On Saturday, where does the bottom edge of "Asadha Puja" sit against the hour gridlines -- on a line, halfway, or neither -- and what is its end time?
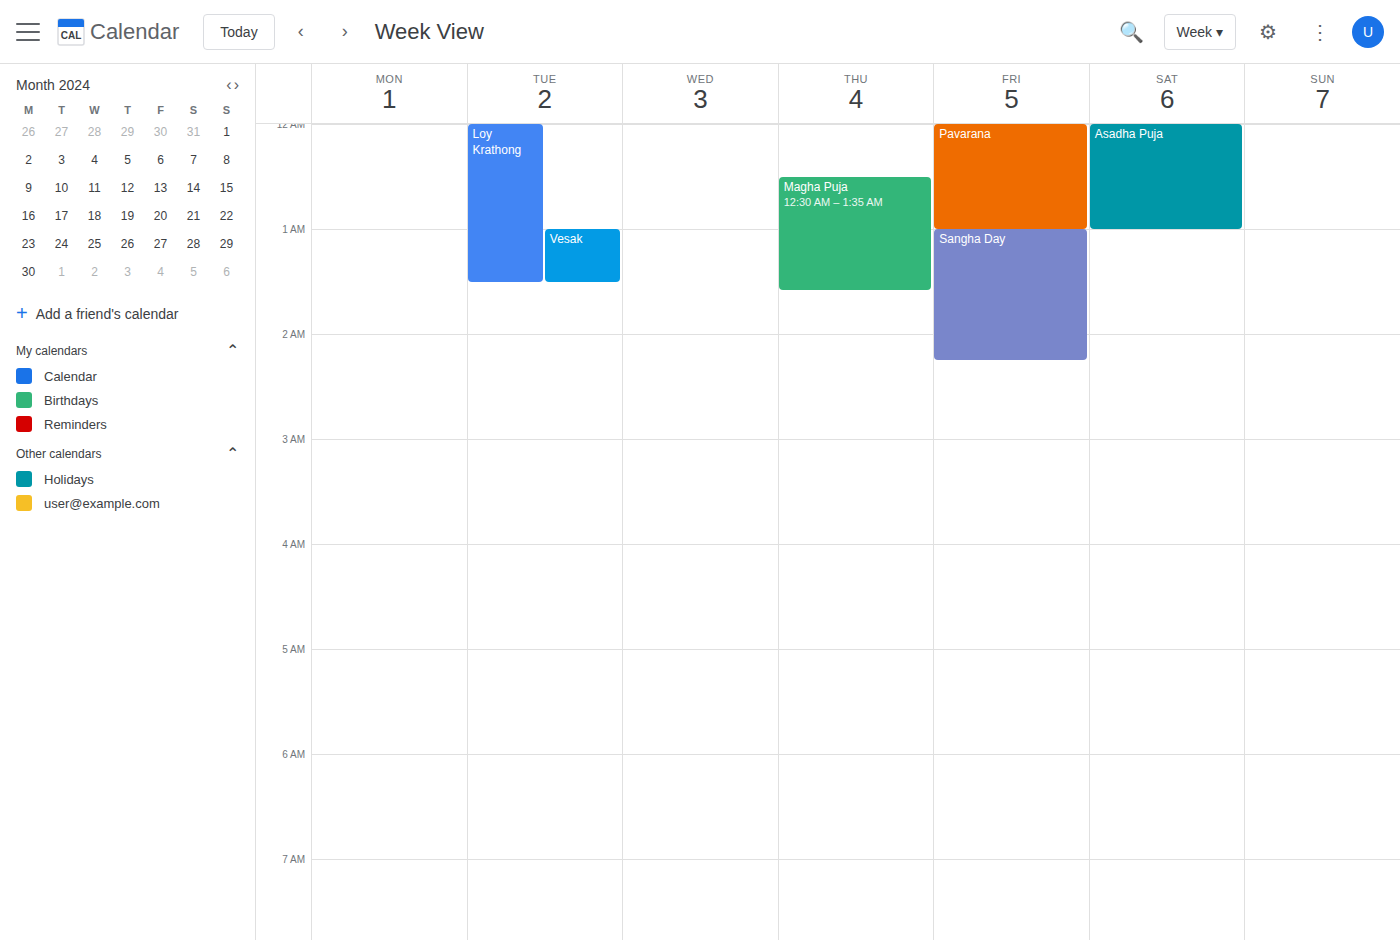
1:00 AM -- exactly on the 1 AM line.